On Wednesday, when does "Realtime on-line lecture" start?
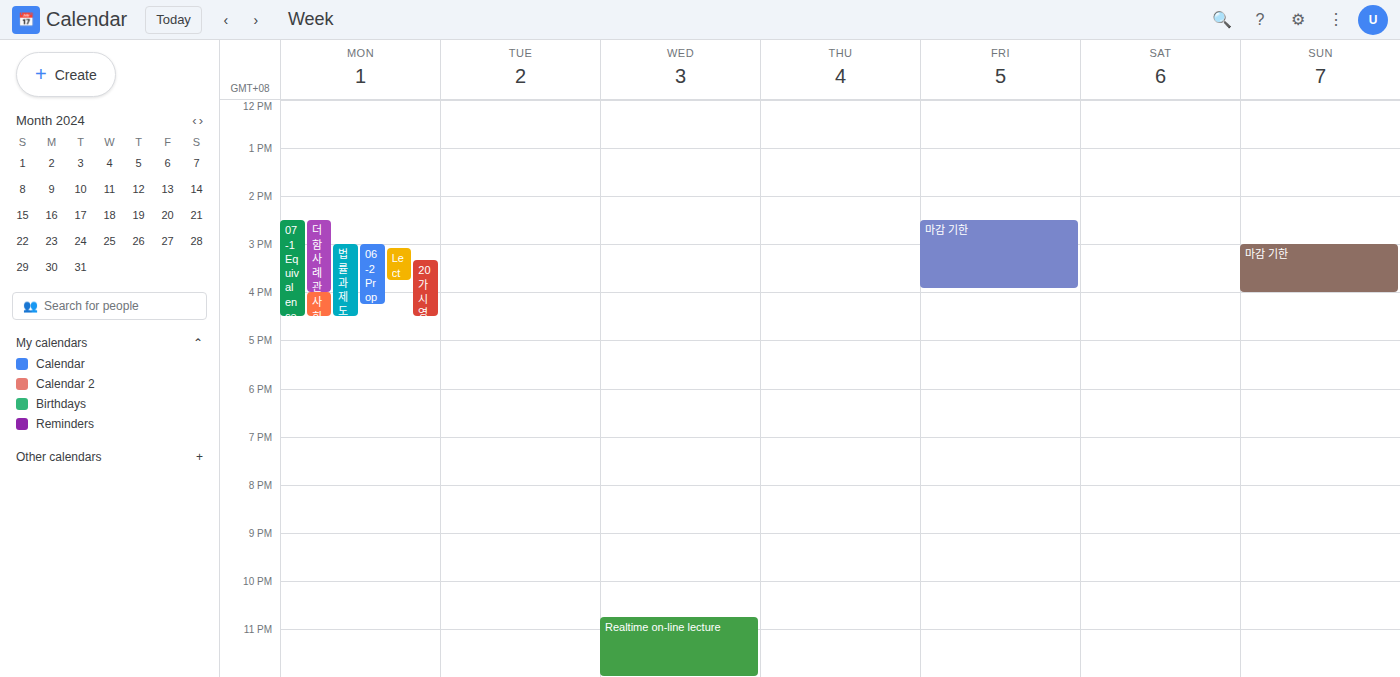
10:45 PM